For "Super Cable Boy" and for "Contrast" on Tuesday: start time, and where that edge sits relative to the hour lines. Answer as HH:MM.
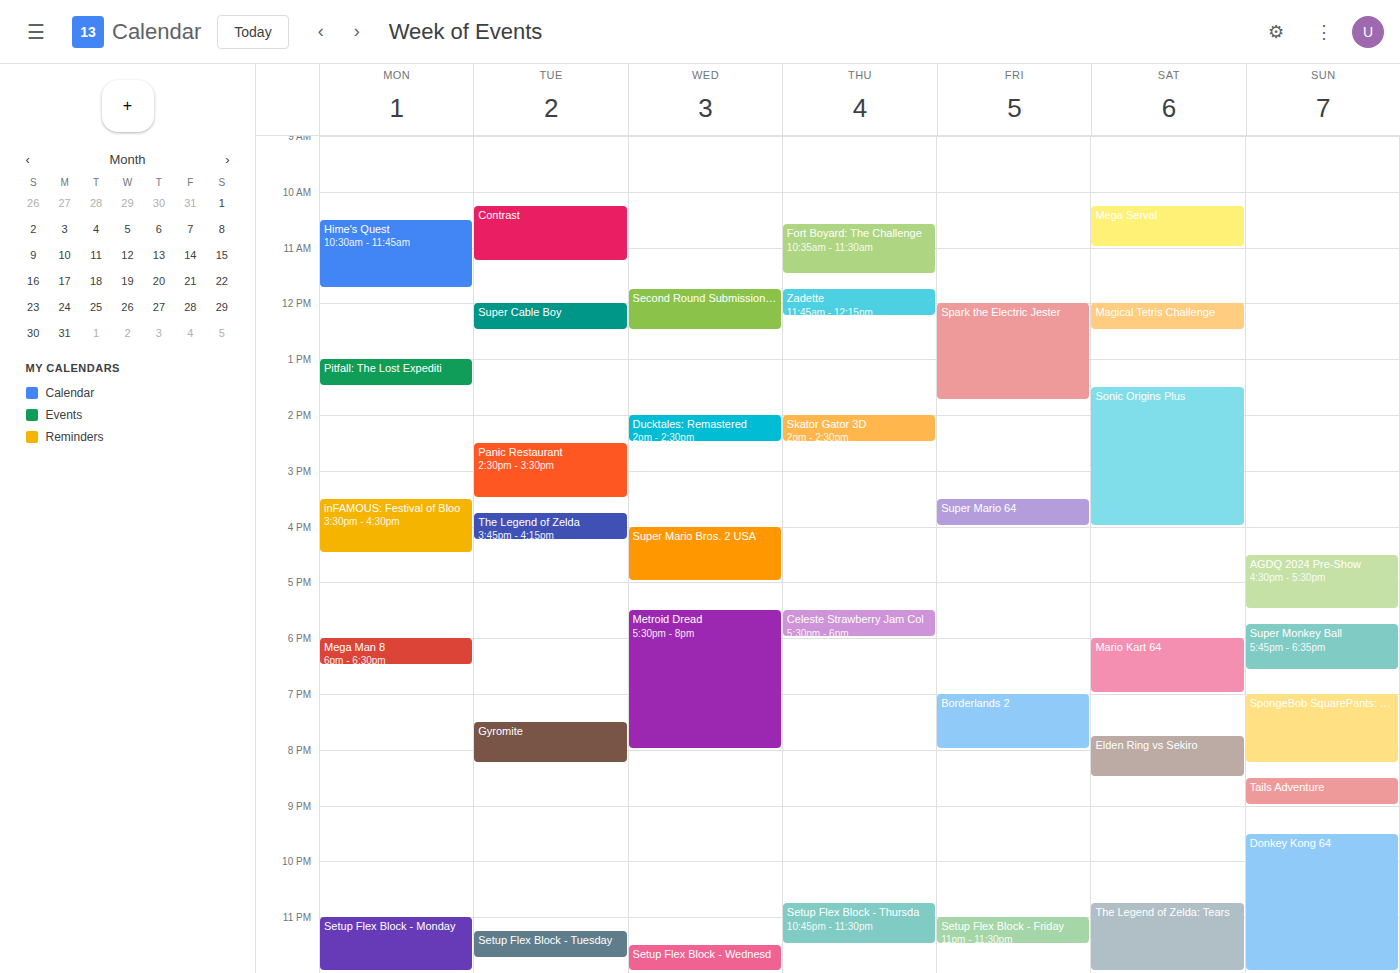
"Super Cable Boy": 12:00, exactly on the 12:00 line. "Contrast": 10:15, neither: a quarter of the way from the 10:00 line to the 11:00 line.